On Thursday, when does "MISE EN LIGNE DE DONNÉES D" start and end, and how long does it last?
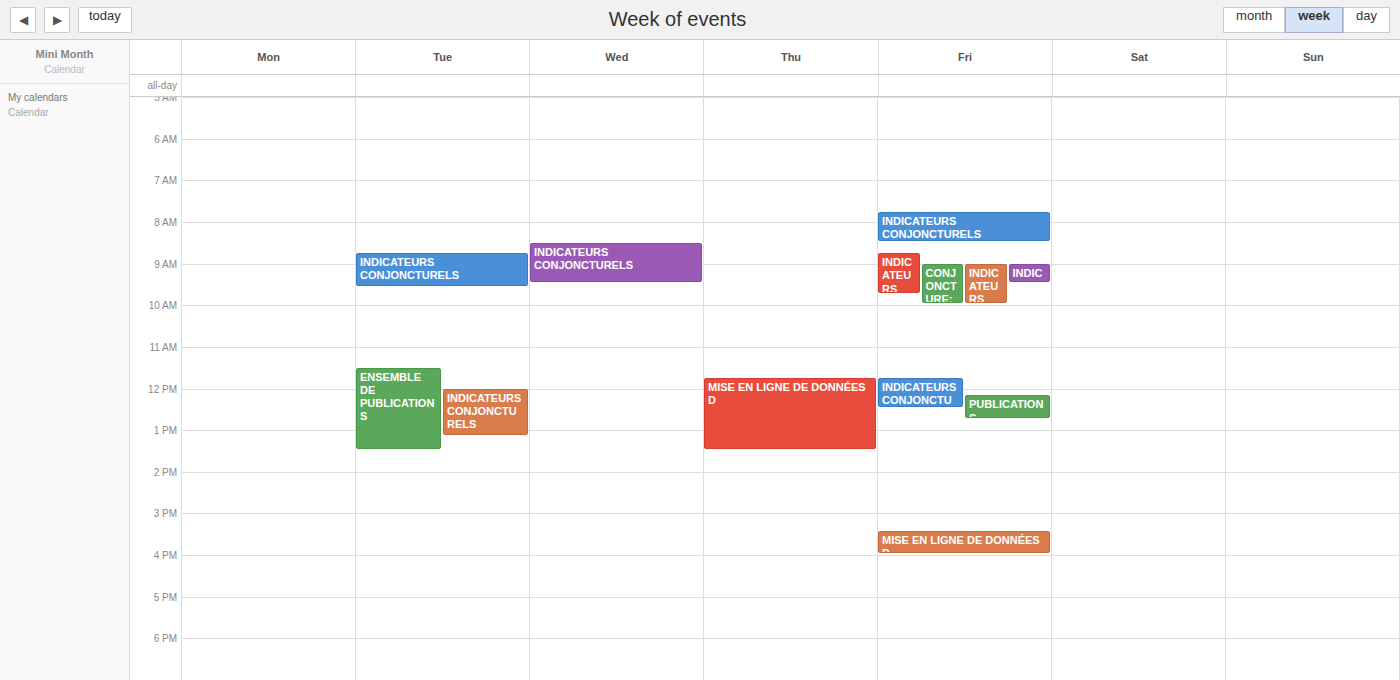
11:45 AM to 1:30 PM, 1 hour 45 minutes